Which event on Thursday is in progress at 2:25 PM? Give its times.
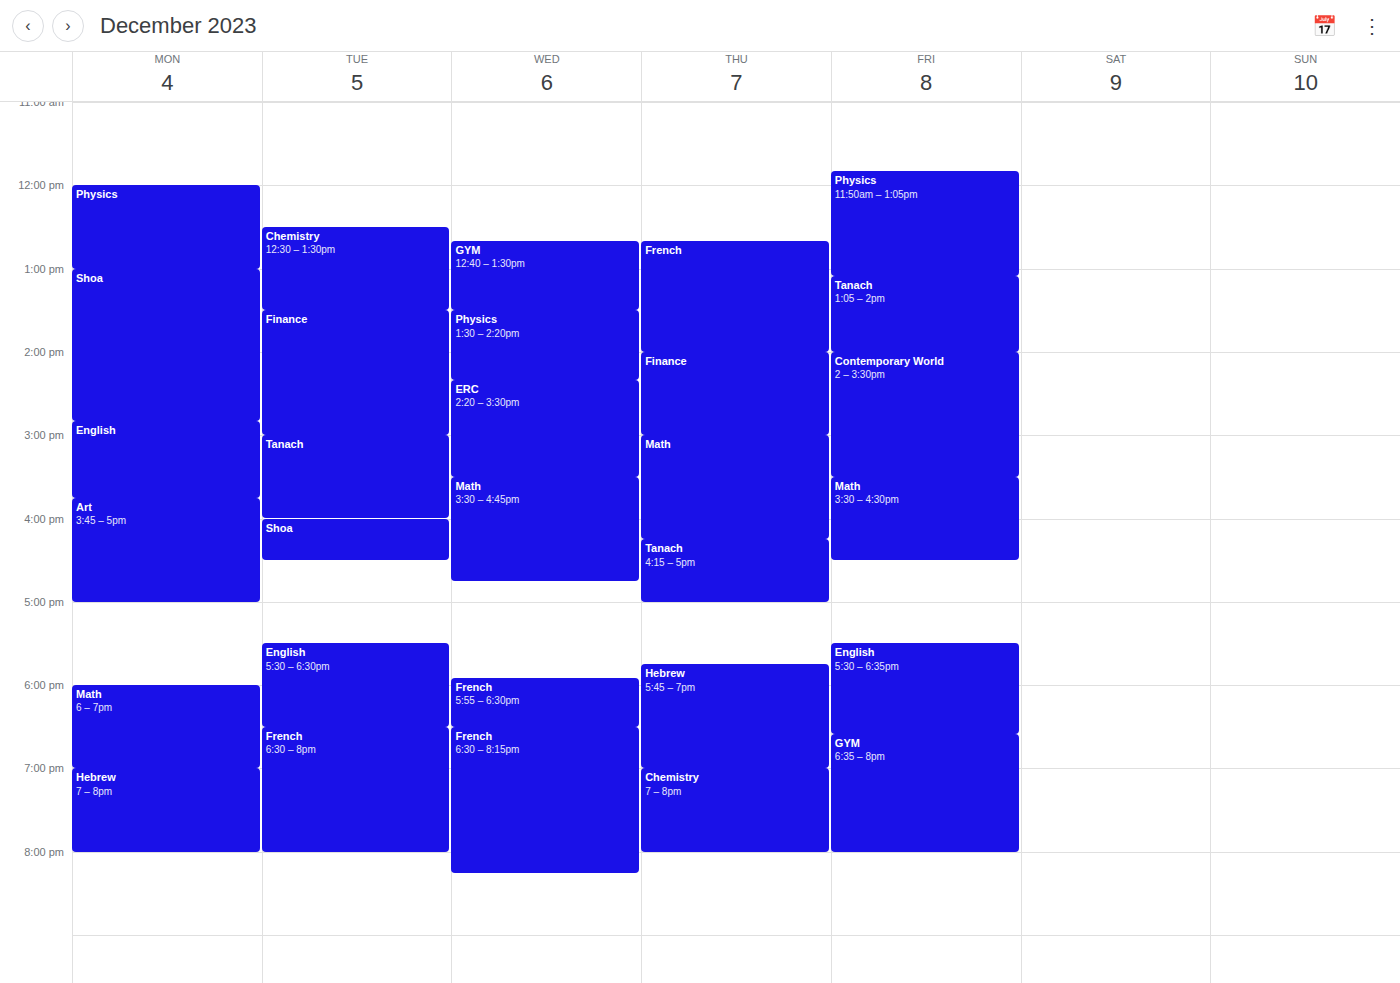
"Finance", 2:00 PM to 3:00 PM